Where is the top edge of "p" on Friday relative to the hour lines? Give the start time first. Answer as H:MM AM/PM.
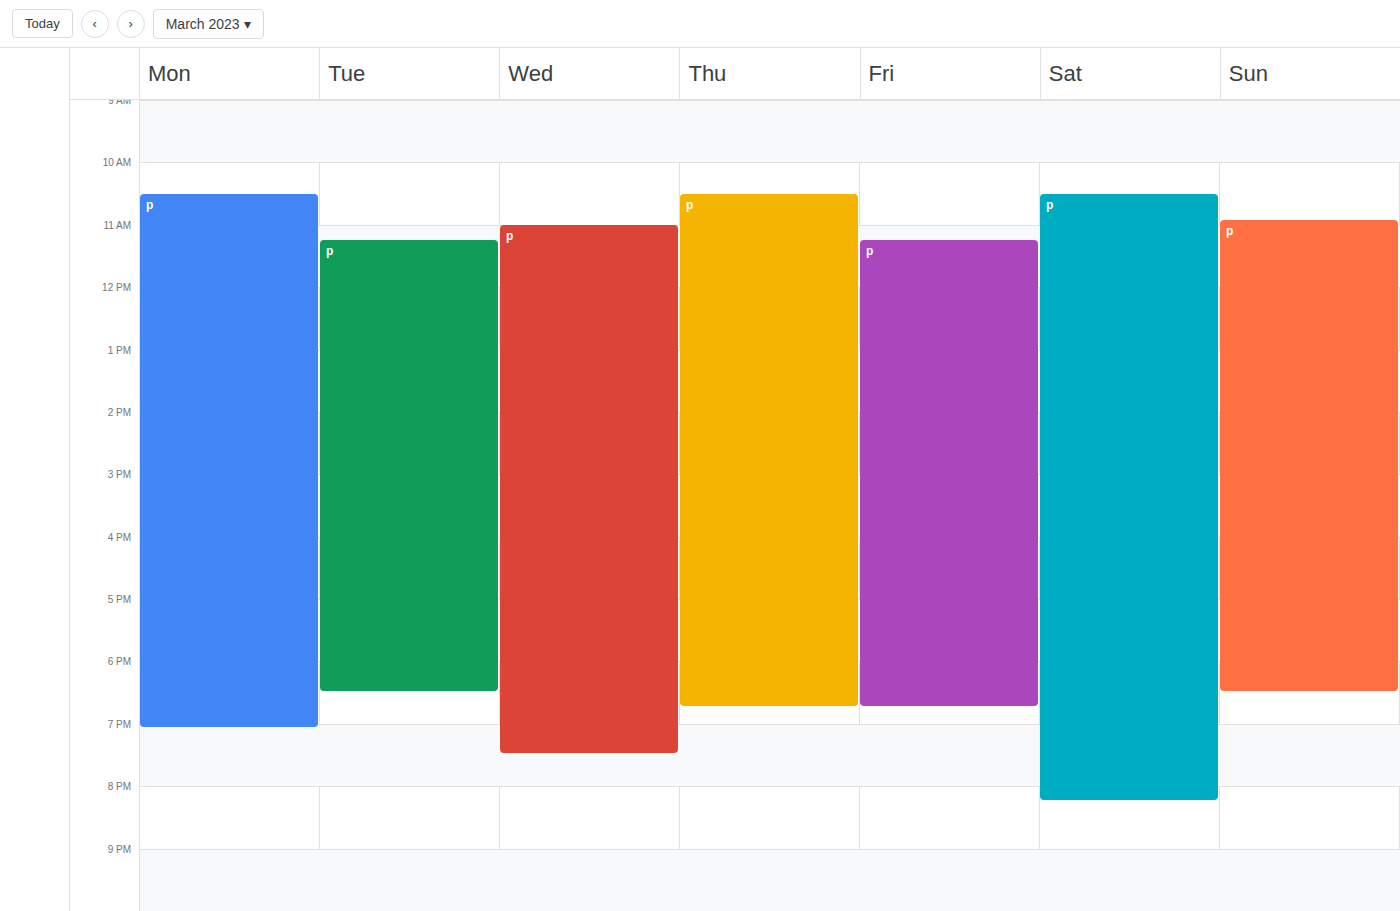
11:15 AM -- neither: a quarter of the way from the 11 AM line to the 12 PM line.